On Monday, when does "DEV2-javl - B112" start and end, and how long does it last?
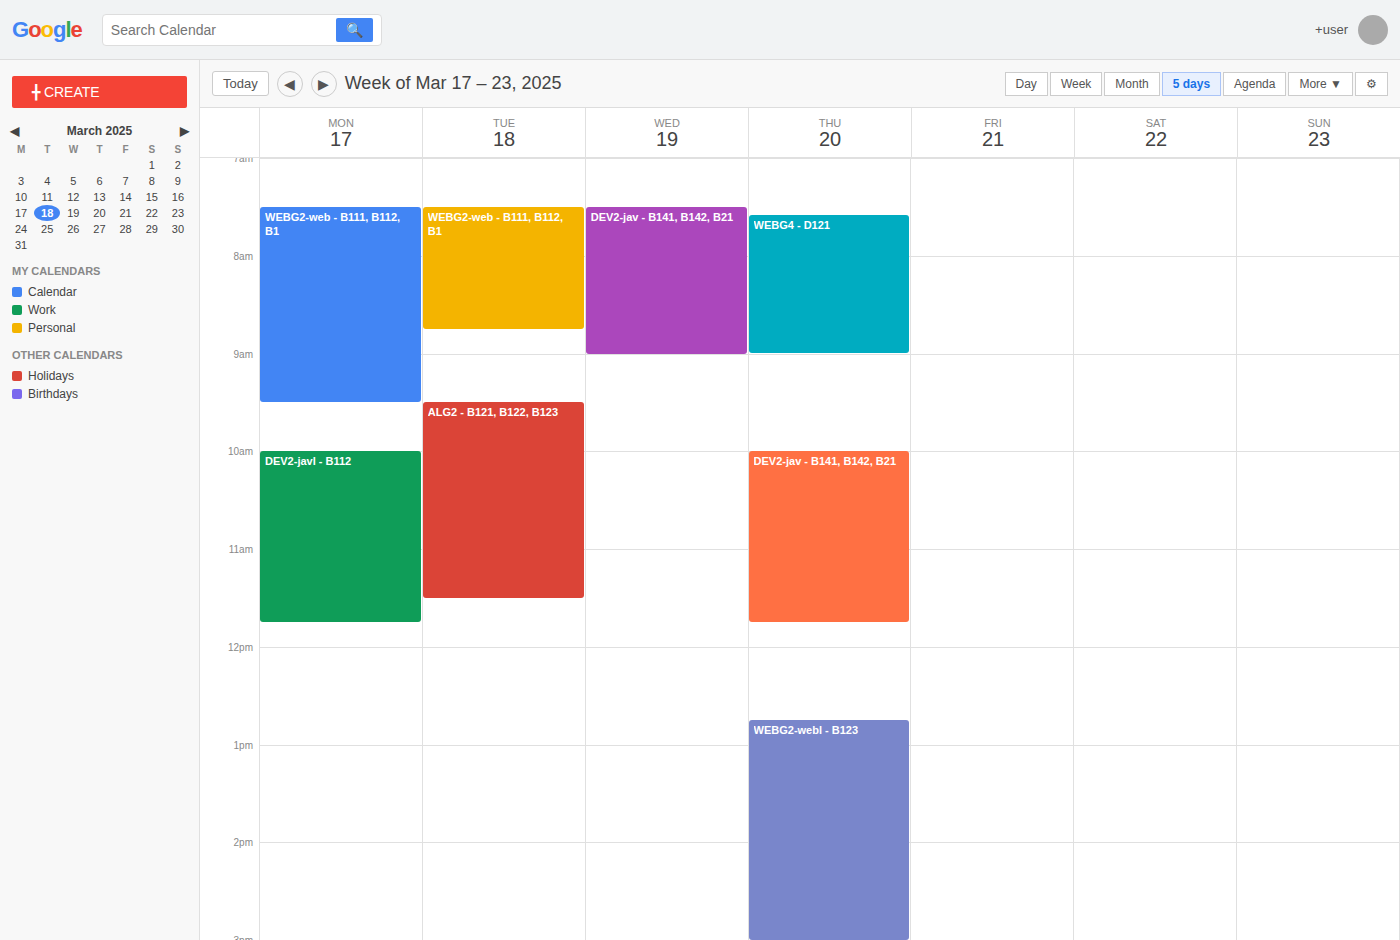
10:00 AM to 11:45 AM, 1 hour 45 minutes